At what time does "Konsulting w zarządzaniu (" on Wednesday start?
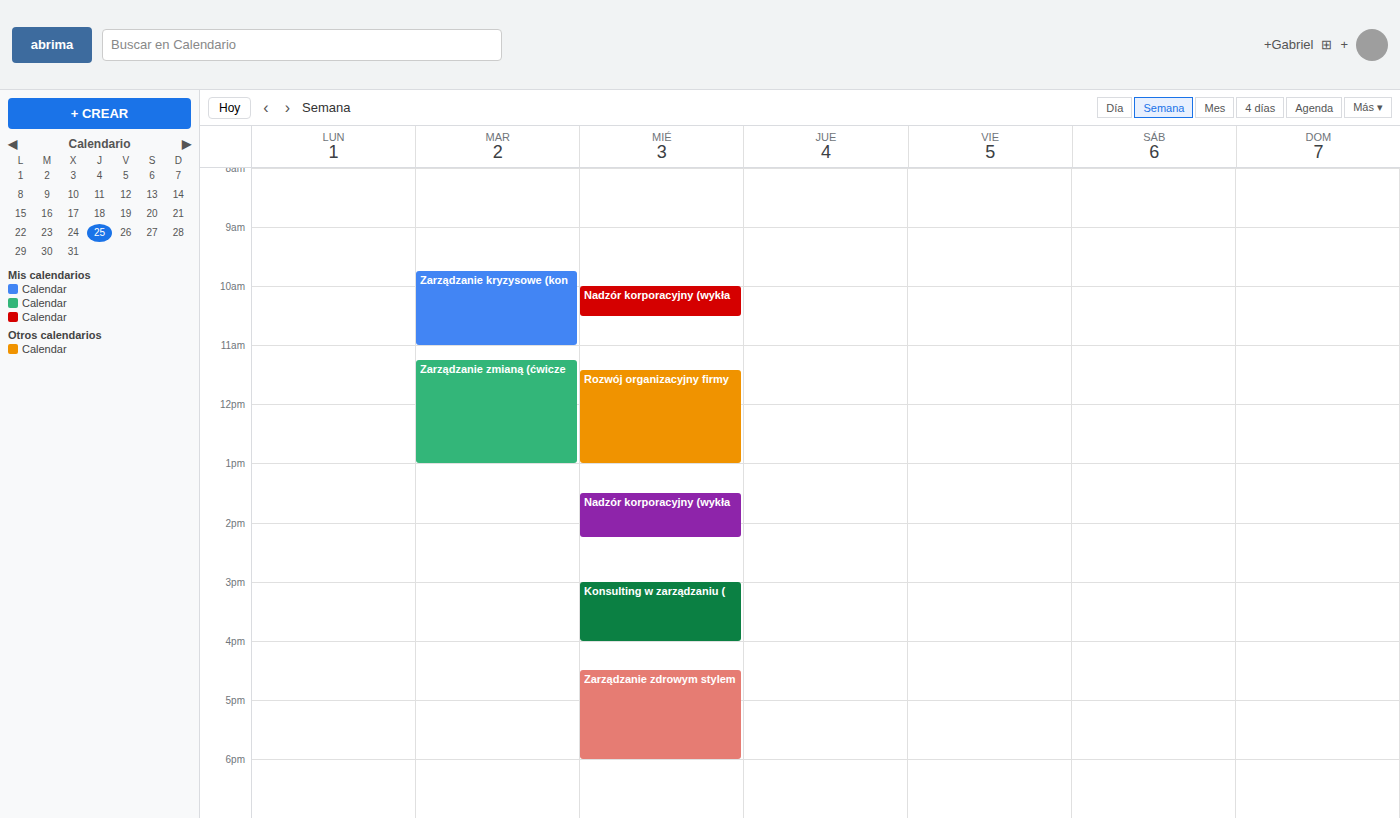
3:00 PM